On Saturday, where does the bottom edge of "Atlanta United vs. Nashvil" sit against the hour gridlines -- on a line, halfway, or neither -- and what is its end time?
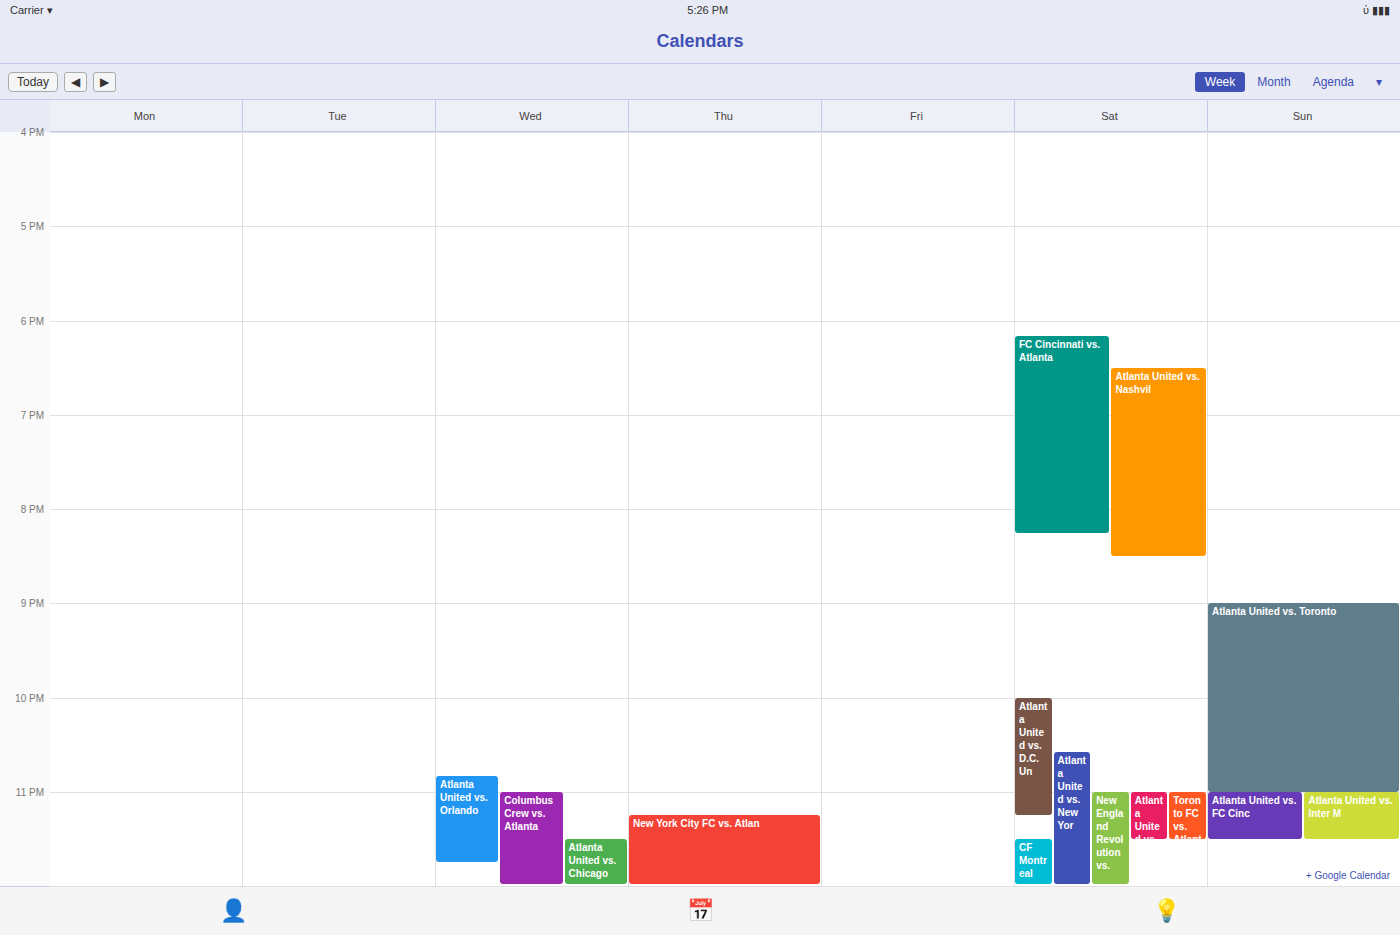
8:30 PM -- halfway between the 8 PM and 9 PM lines.